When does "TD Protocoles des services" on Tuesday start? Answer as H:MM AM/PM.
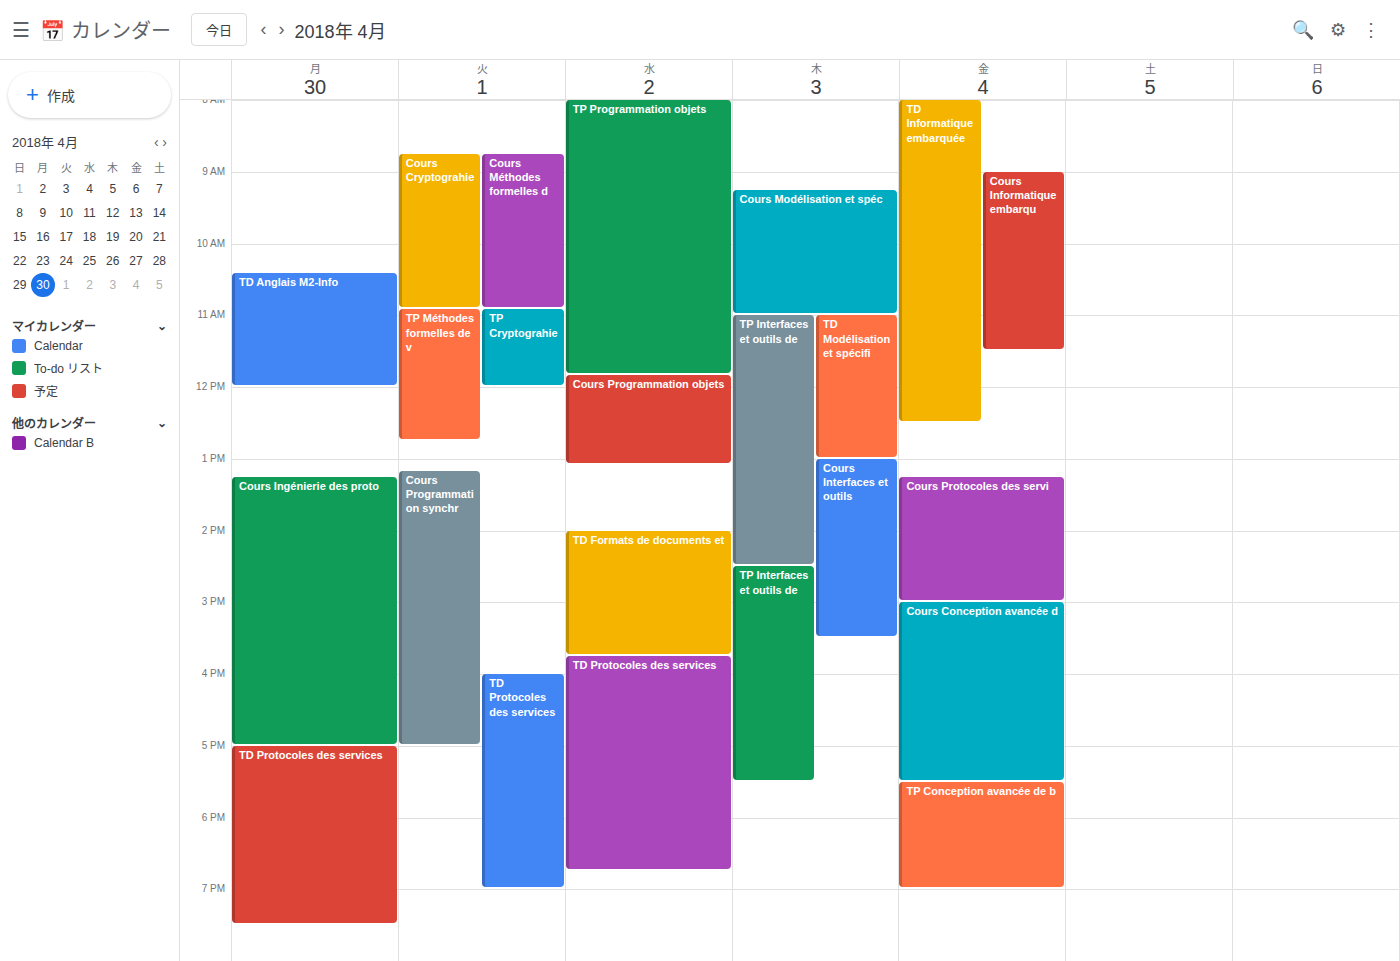
4:00 PM